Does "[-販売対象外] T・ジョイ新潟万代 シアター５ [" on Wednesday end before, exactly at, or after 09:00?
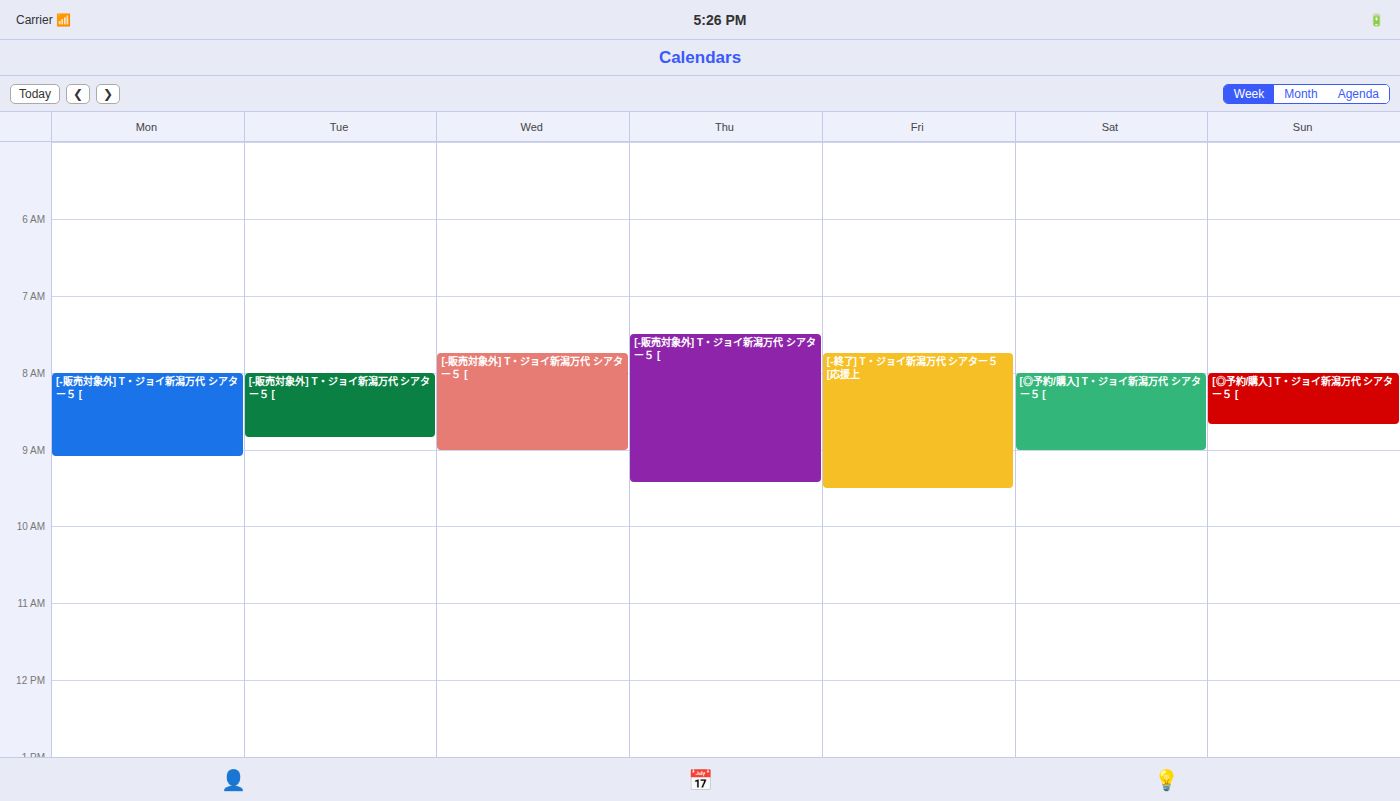
09:00 -- exactly at 09:00, on the 09:00 line.